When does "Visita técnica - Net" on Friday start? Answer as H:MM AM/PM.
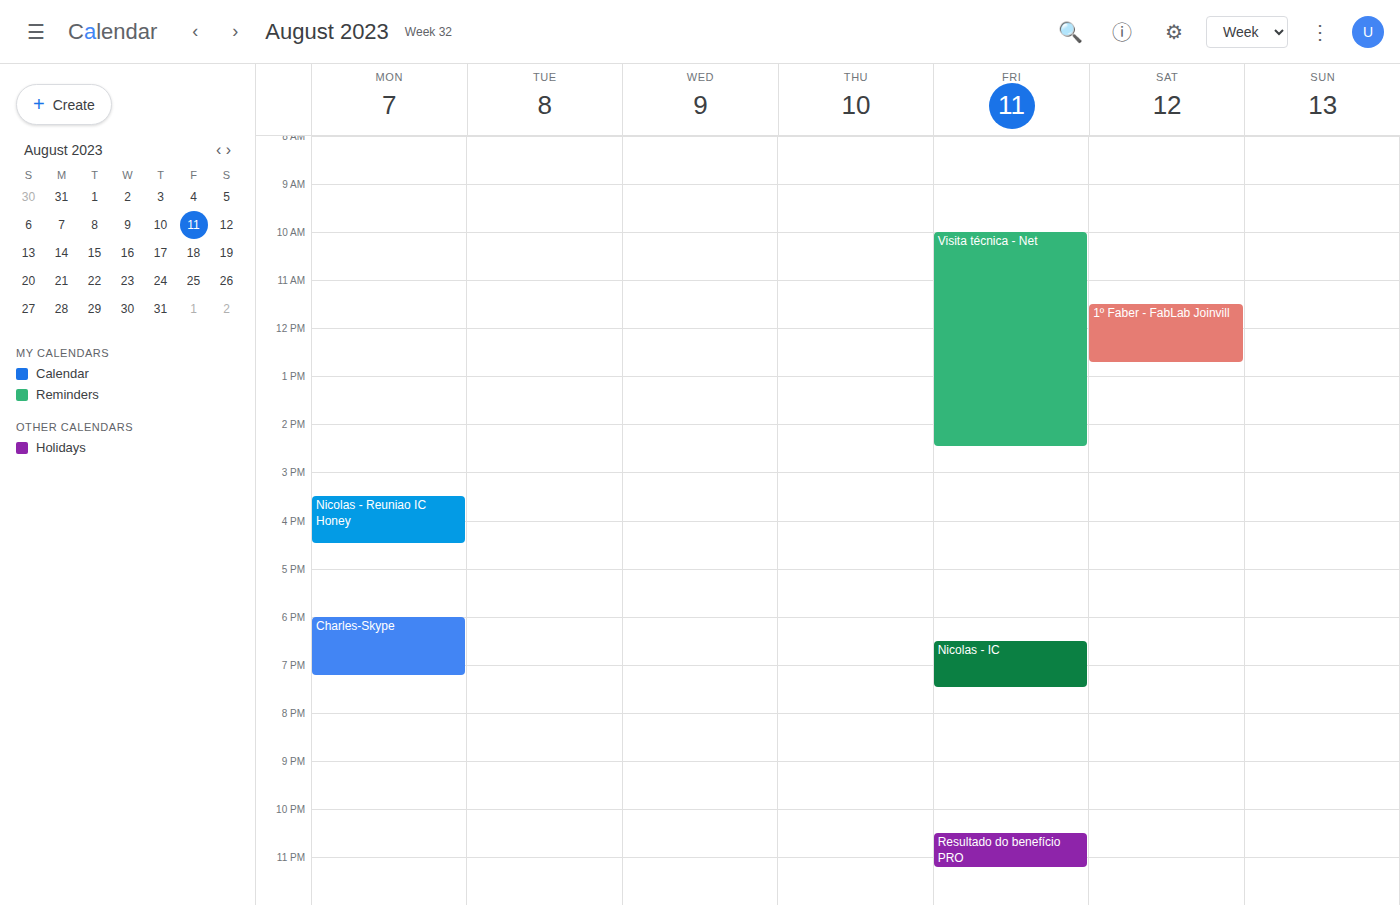
10:00 AM